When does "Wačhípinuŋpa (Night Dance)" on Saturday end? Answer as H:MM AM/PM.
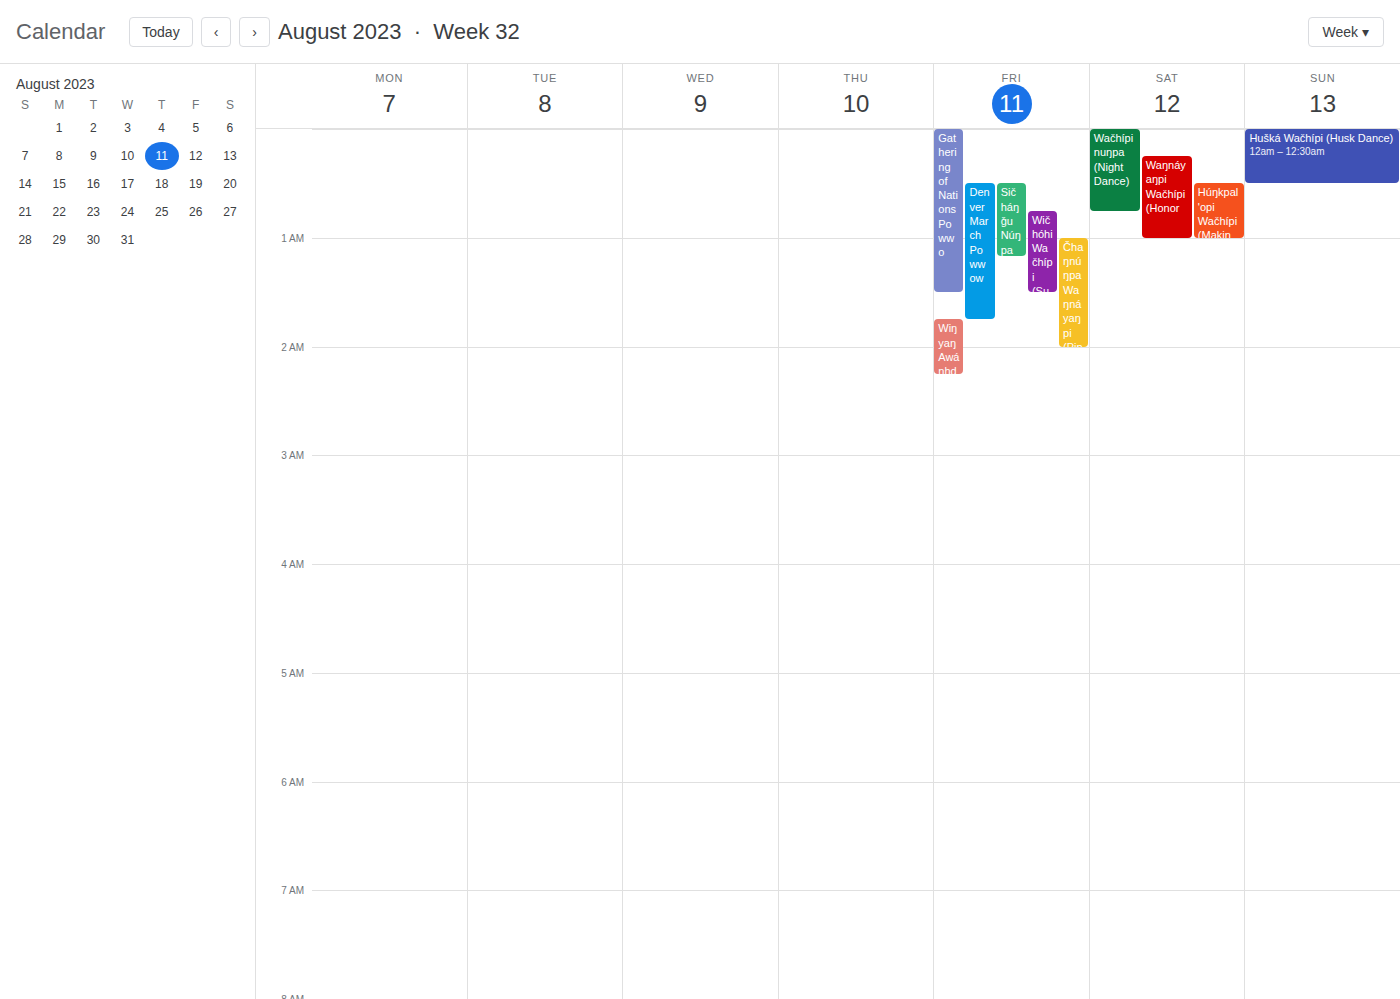
12:45 AM